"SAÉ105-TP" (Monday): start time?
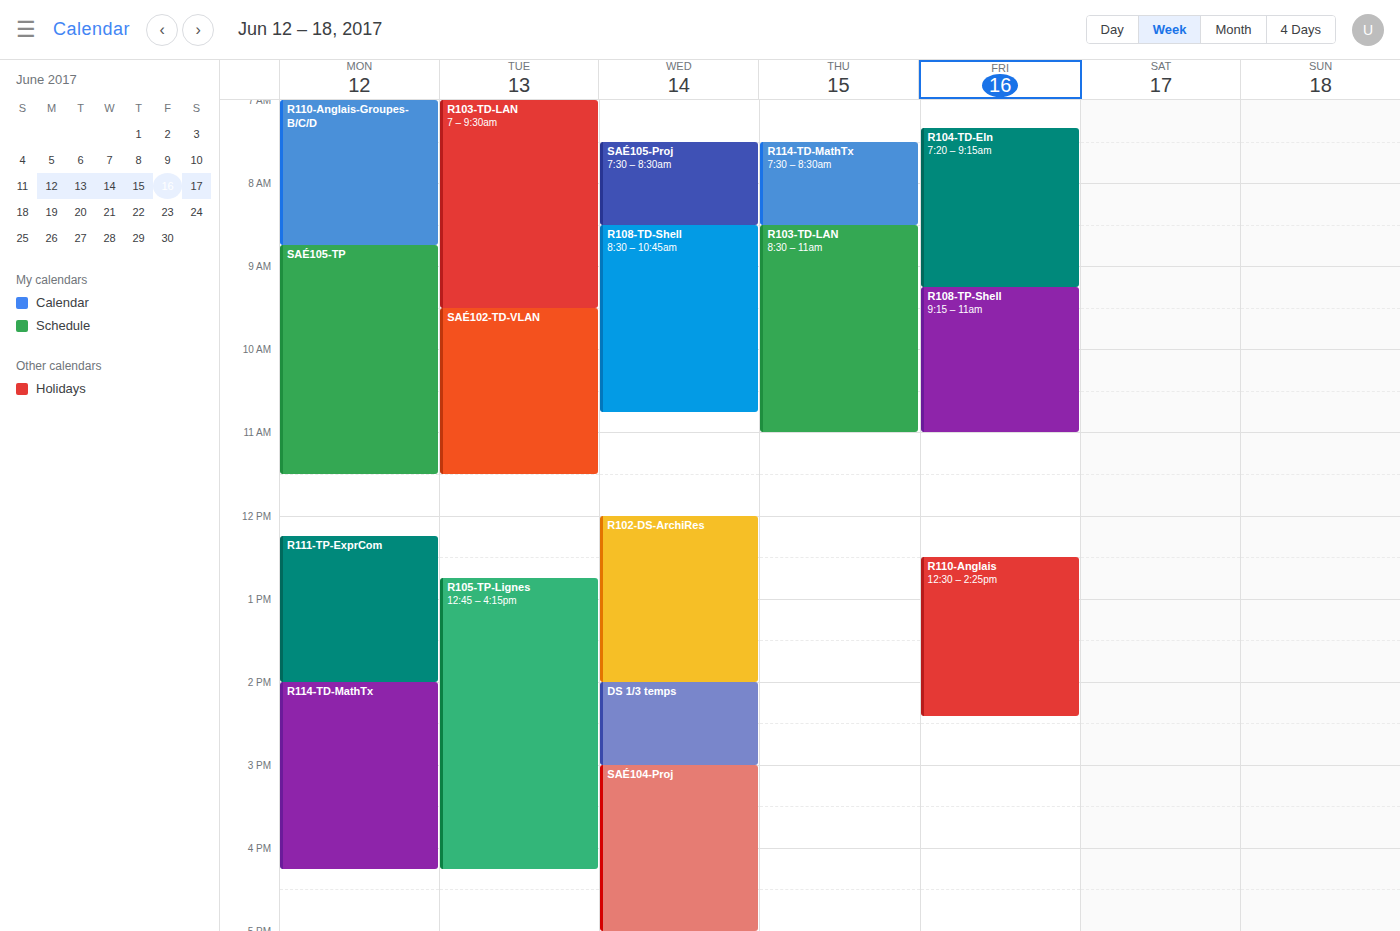
8:45 AM